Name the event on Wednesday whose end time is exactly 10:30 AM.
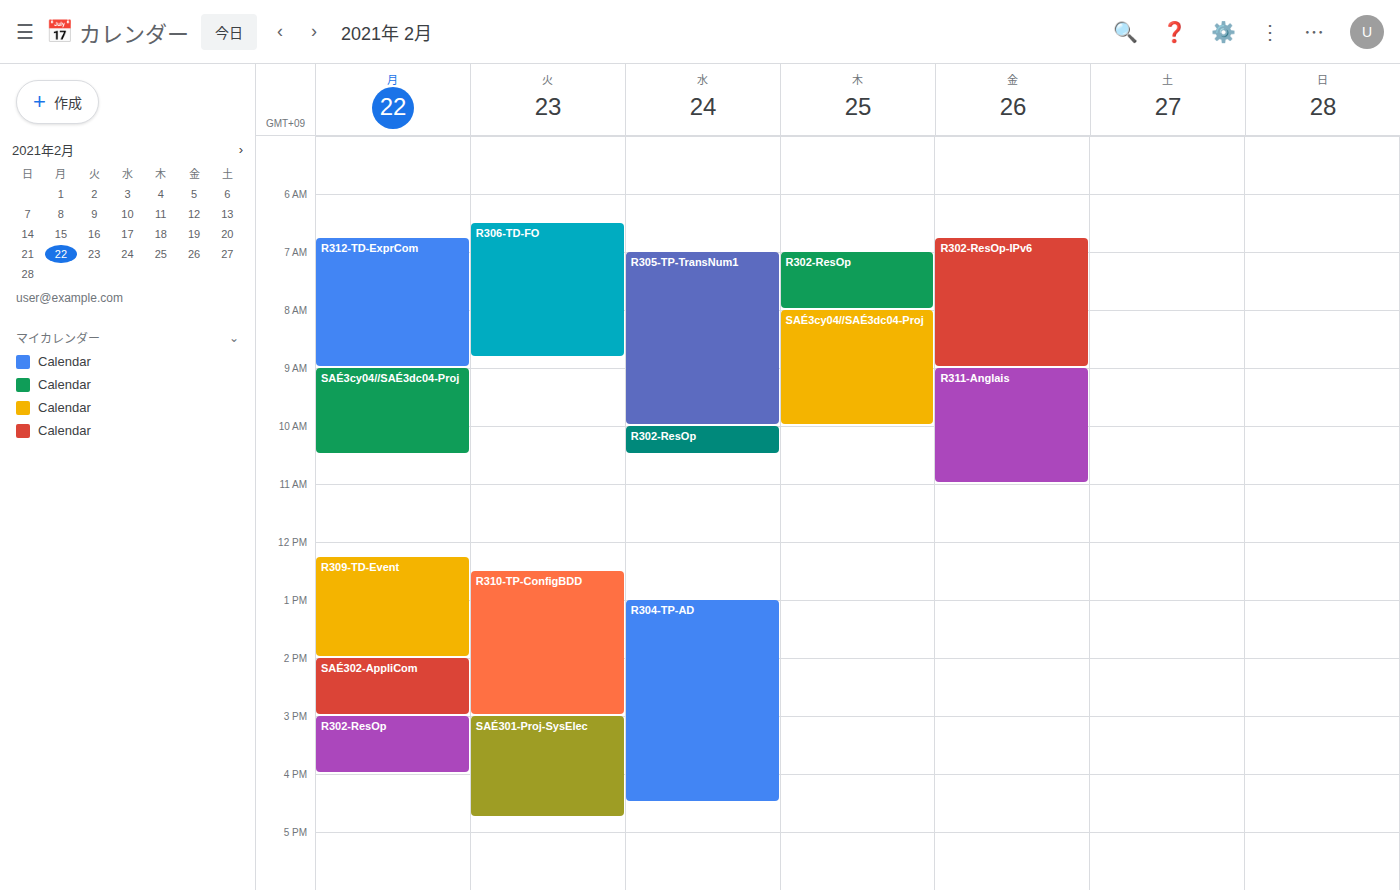
"R302-ResOp"